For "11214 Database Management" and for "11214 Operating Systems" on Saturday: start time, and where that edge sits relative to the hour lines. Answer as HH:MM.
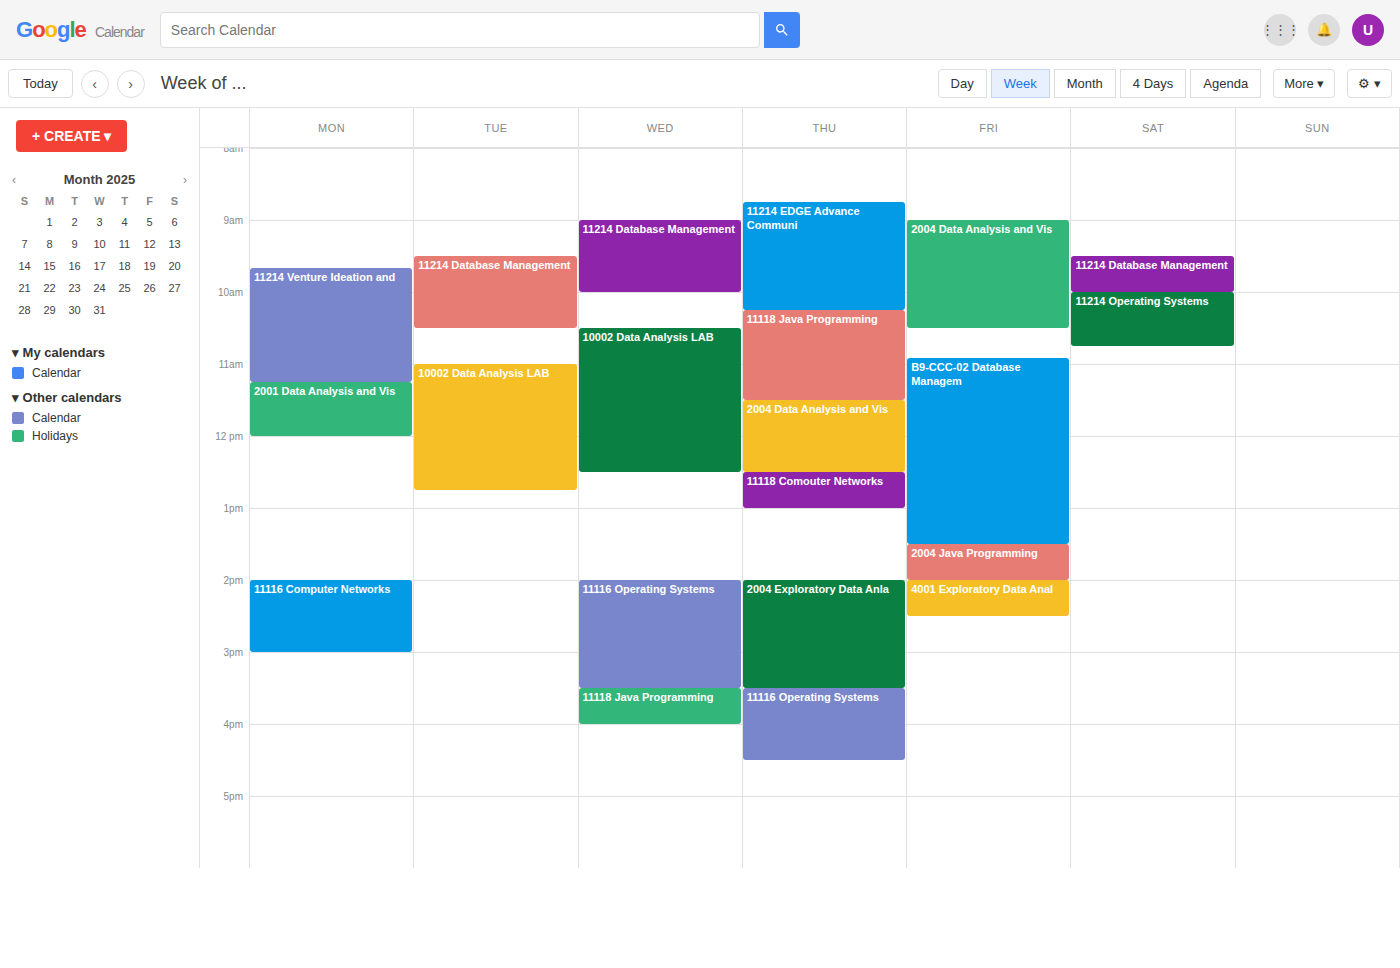
"11214 Database Management": 09:30, halfway between the 09:00 and 10:00 lines. "11214 Operating Systems": 10:00, exactly on the 10:00 line.